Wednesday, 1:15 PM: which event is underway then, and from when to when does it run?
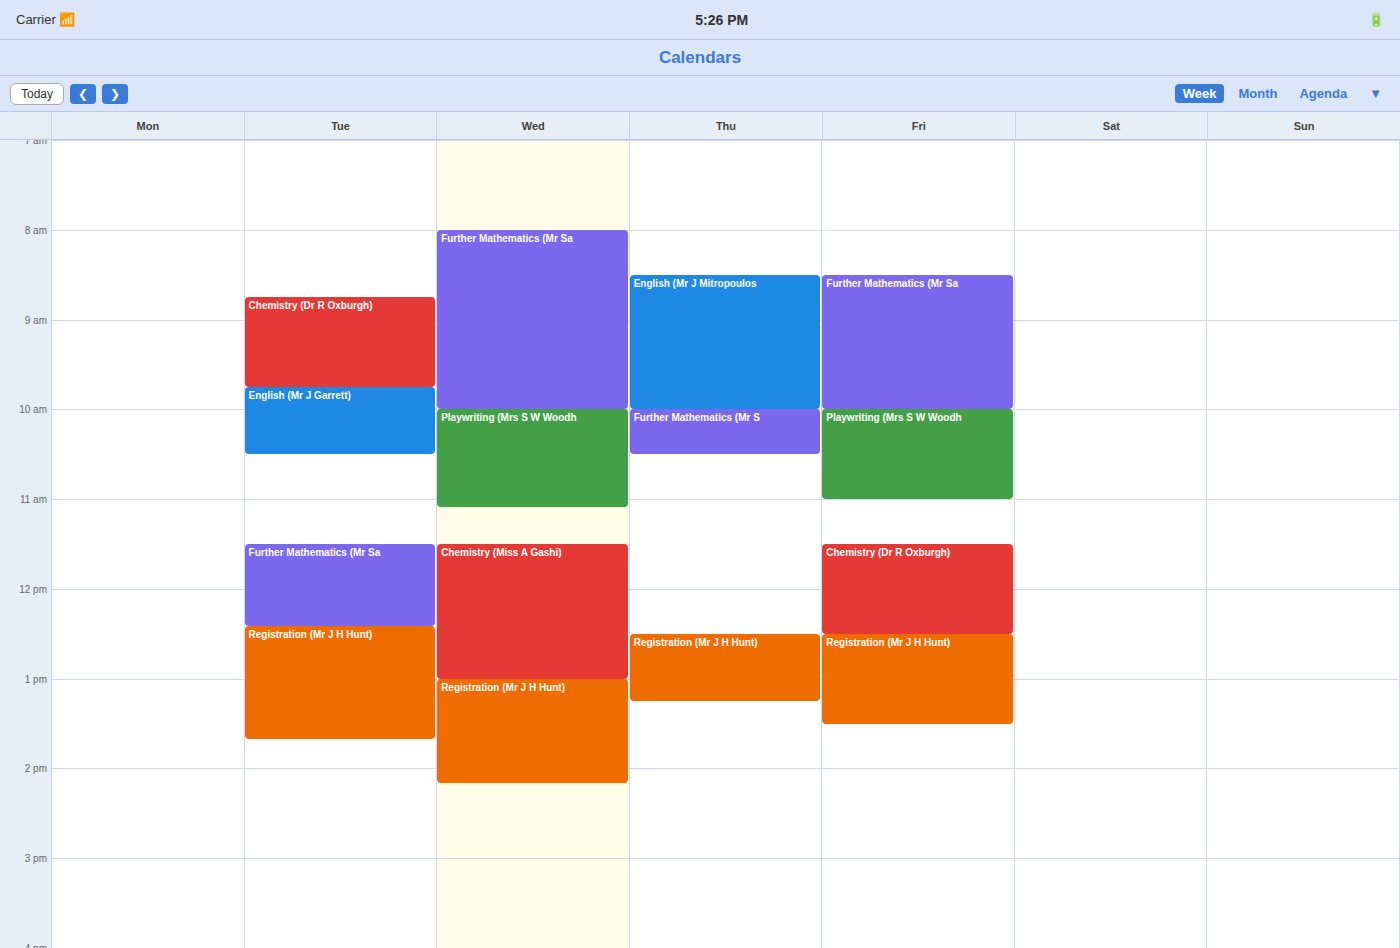
"Registration (Mr J H Hunt)", 1:00 PM to 2:10 PM